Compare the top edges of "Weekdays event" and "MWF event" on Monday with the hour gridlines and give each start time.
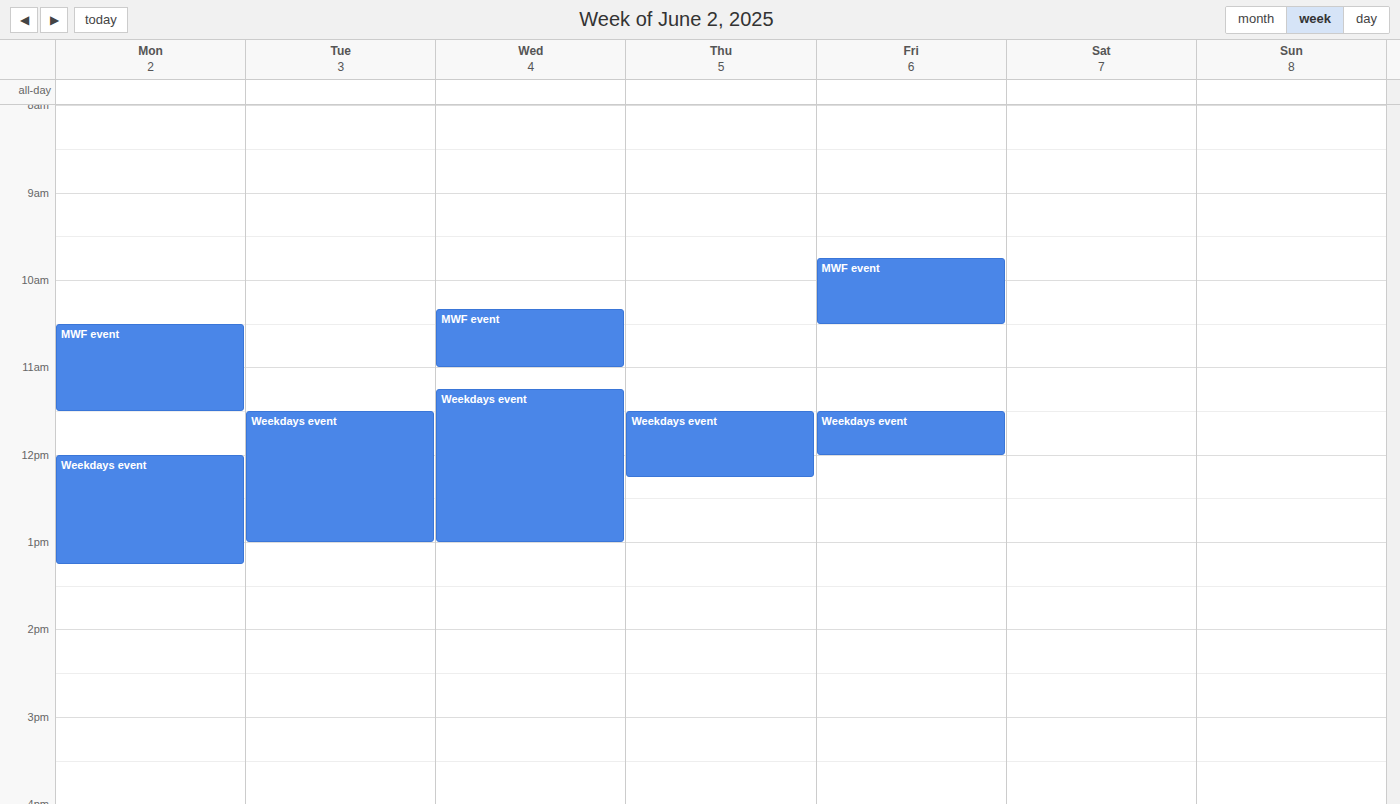
"Weekdays event": 12:00 PM, exactly on the 12 PM line. "MWF event": 10:30 AM, halfway between the 10 AM and 11 AM lines.